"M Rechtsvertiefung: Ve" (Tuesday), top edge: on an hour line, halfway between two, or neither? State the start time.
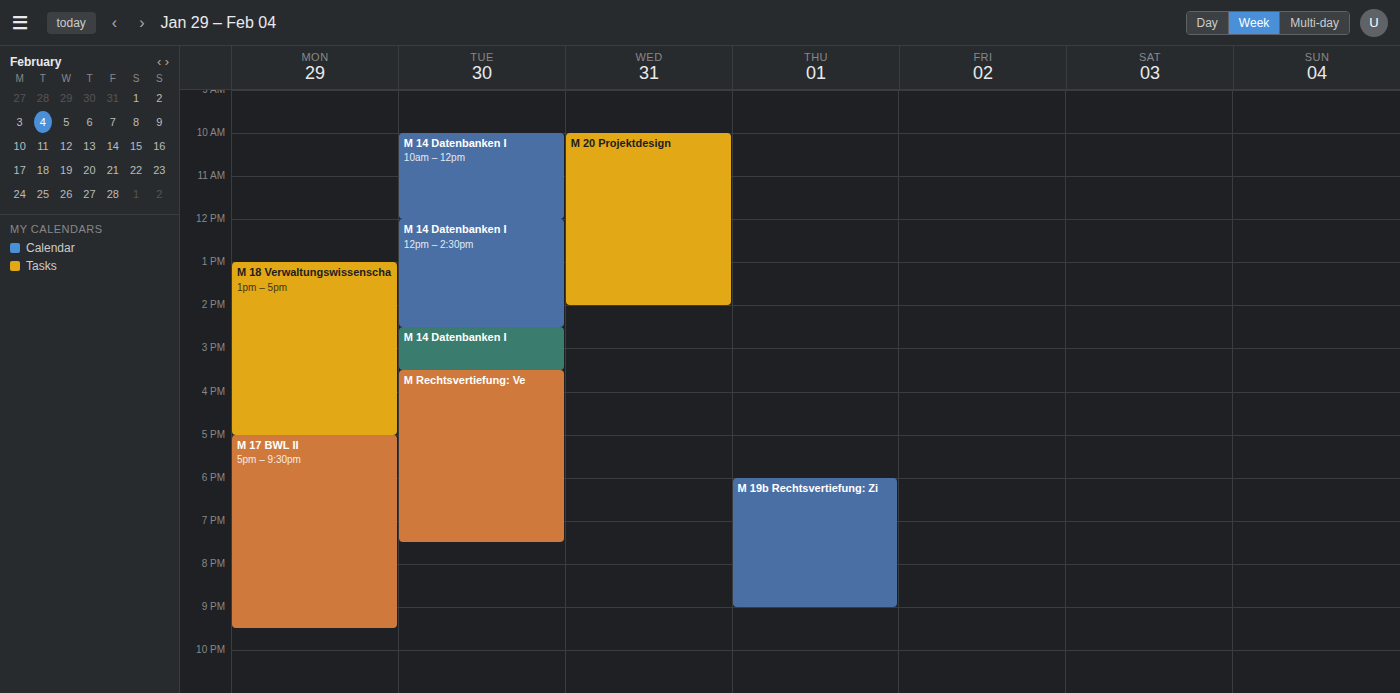
3:30 PM -- halfway between the 3 PM and 4 PM lines.